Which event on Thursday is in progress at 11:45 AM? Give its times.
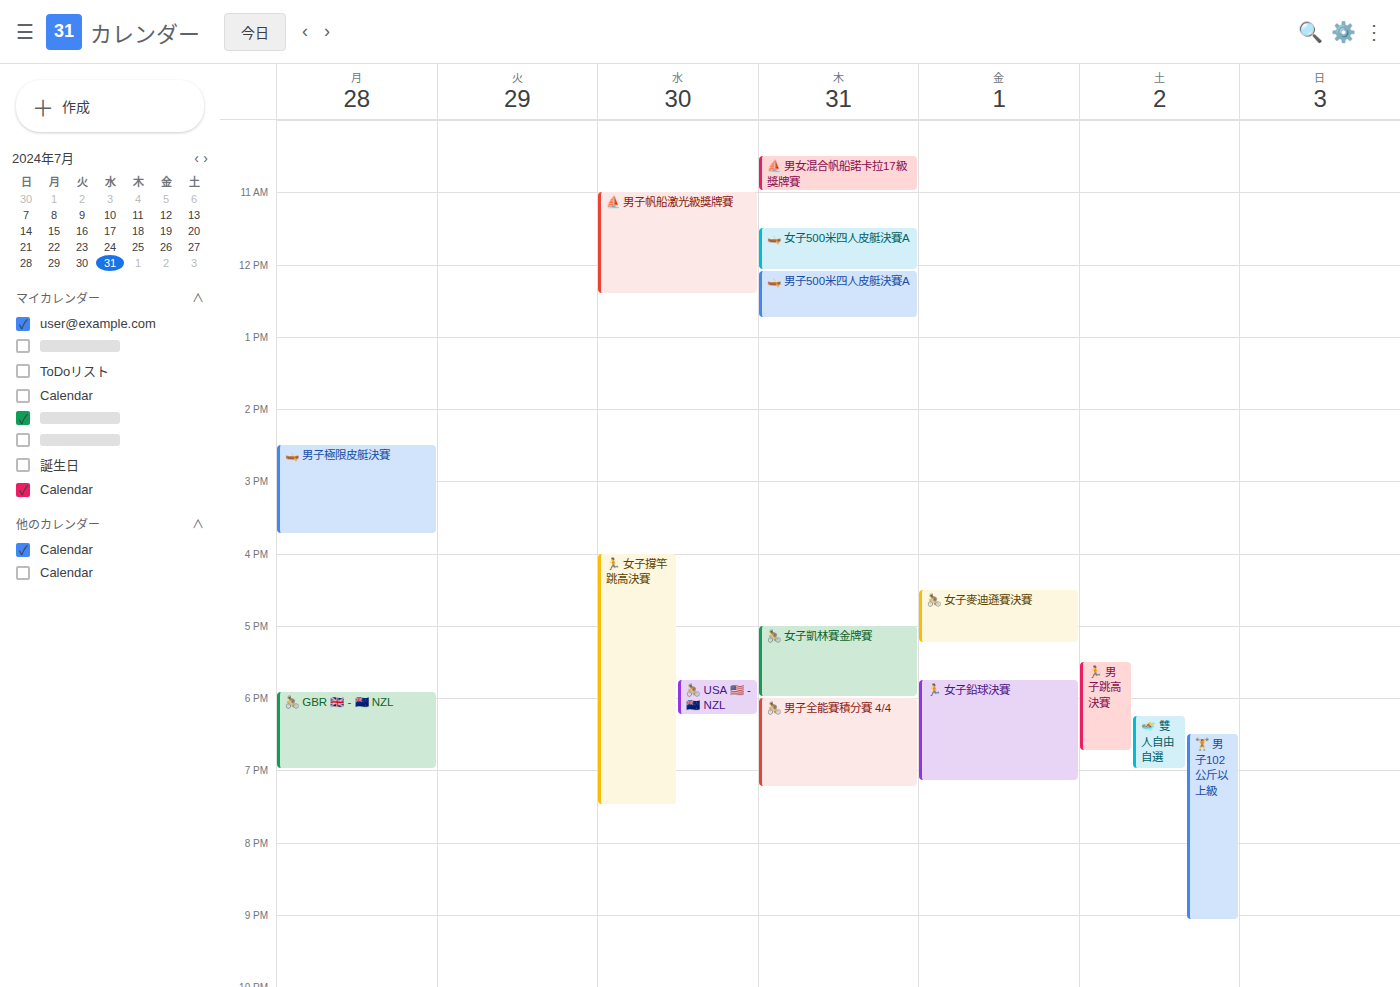
"🛶 女子500米四人皮艇決賽A", 11:30 AM to 12:05 PM